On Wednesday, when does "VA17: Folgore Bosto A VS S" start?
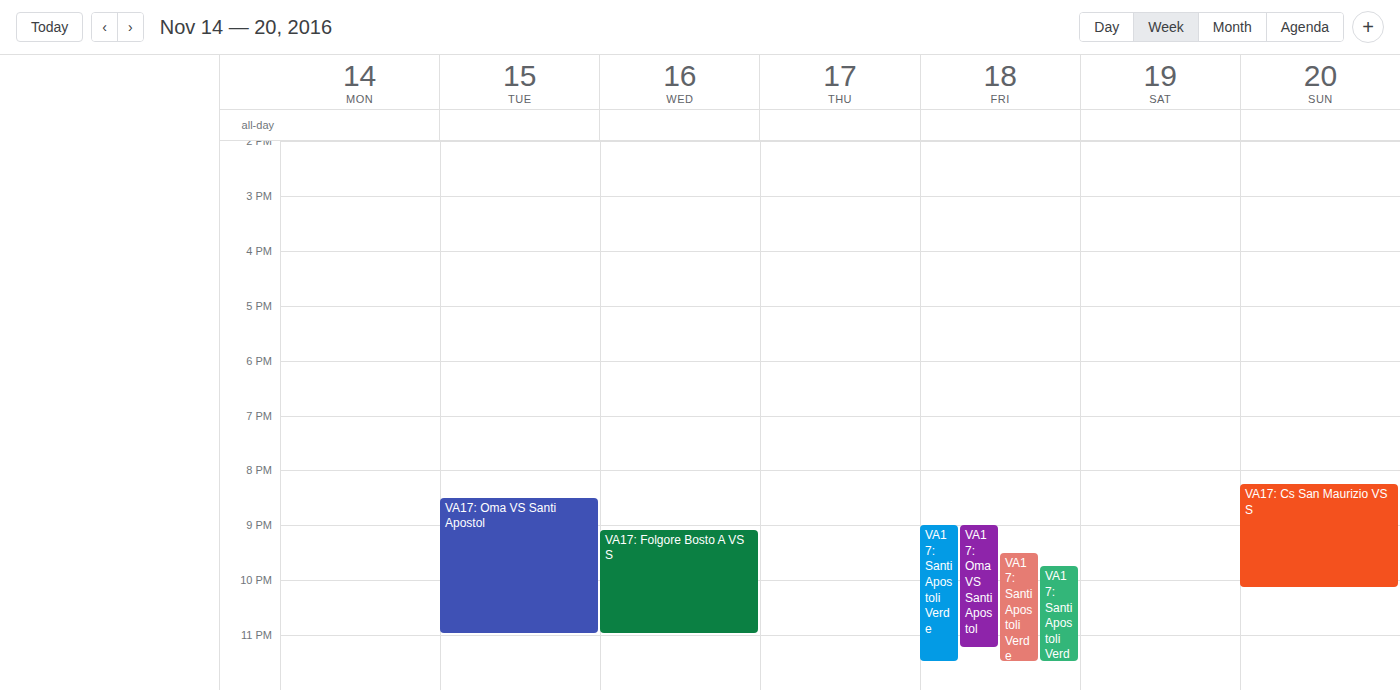
9:05 PM